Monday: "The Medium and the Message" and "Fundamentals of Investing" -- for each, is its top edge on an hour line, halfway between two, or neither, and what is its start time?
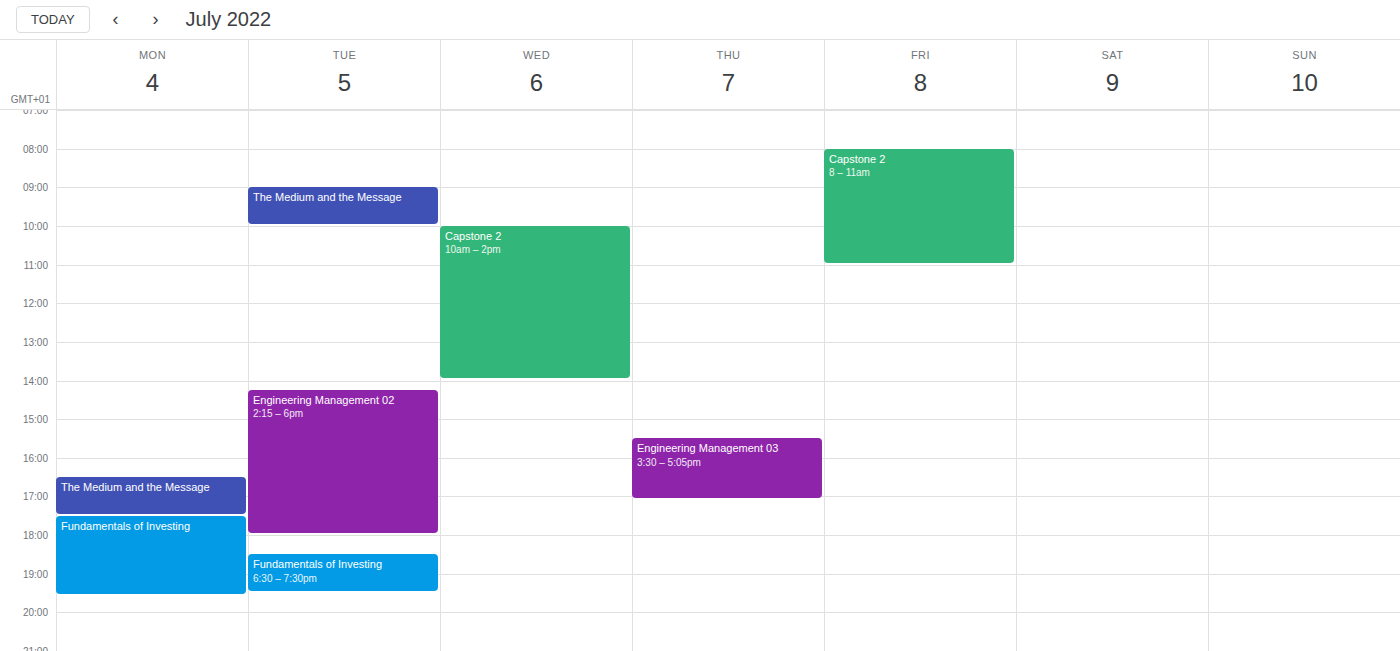
"The Medium and the Message": 4:30 PM, halfway between the 4 PM and 5 PM lines. "Fundamentals of Investing": 5:30 PM, halfway between the 5 PM and 6 PM lines.